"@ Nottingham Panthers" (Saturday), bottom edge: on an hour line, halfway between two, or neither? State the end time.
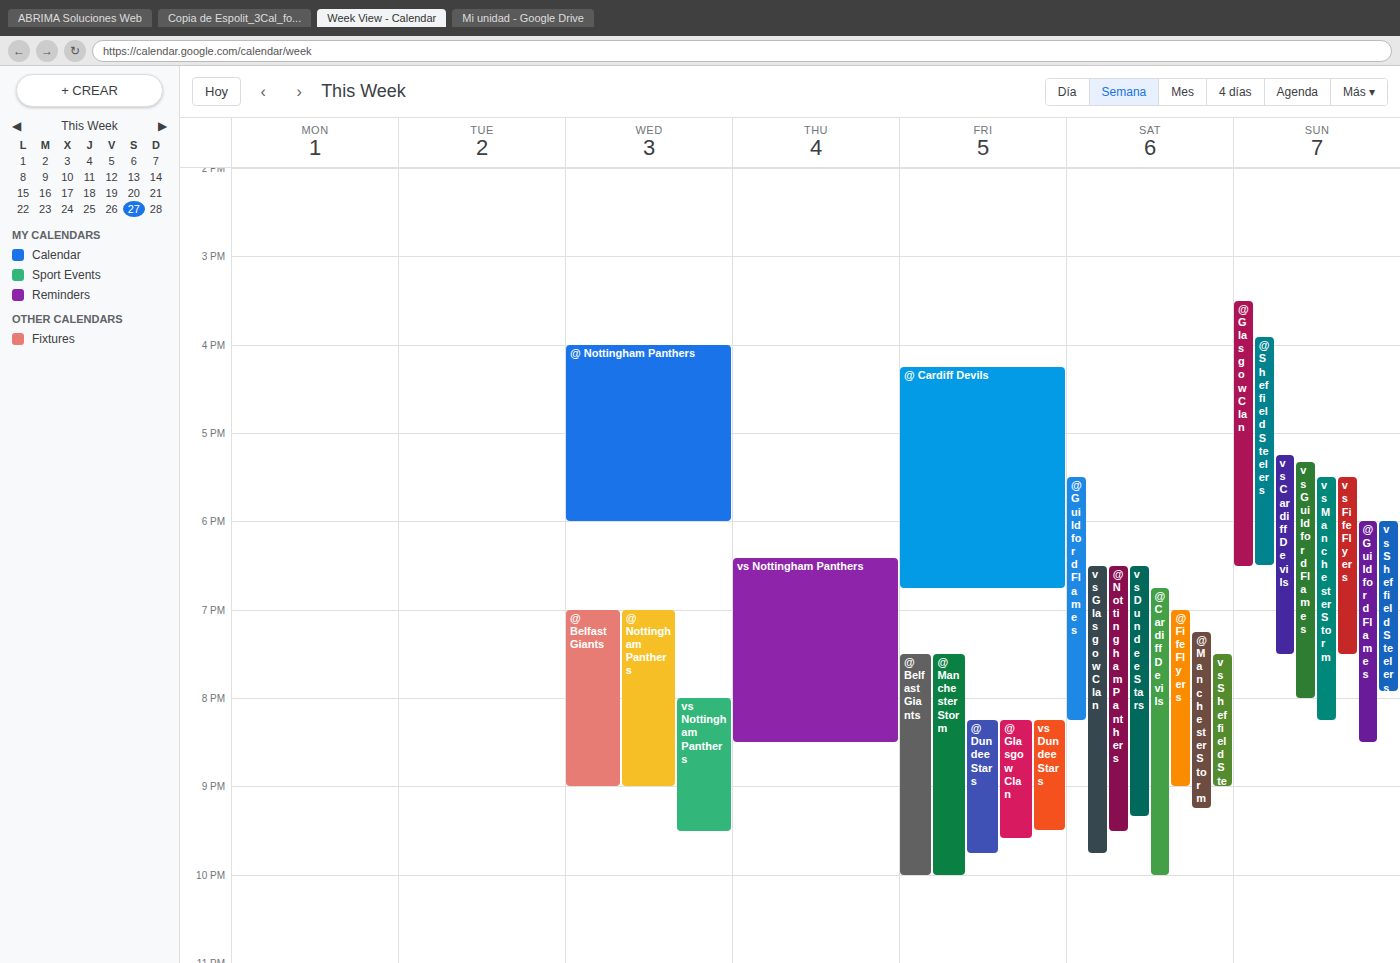
21:30 -- halfway between the 21:00 and 22:00 lines.